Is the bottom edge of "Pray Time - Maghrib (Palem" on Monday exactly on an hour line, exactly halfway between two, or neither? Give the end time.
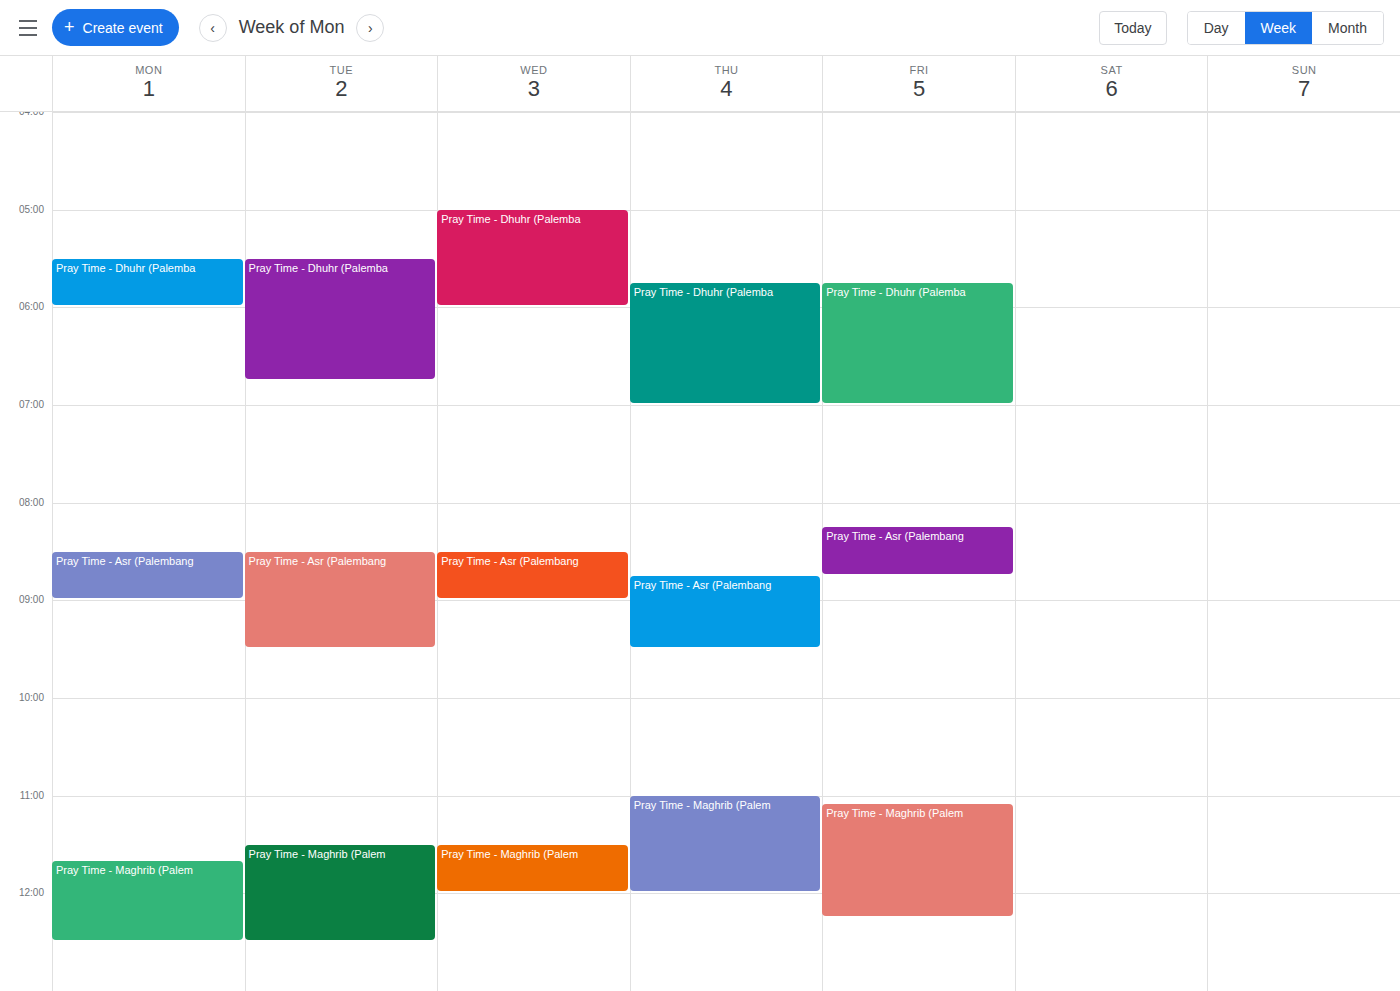
12:30 PM -- halfway between the 12 PM and 1 PM lines.